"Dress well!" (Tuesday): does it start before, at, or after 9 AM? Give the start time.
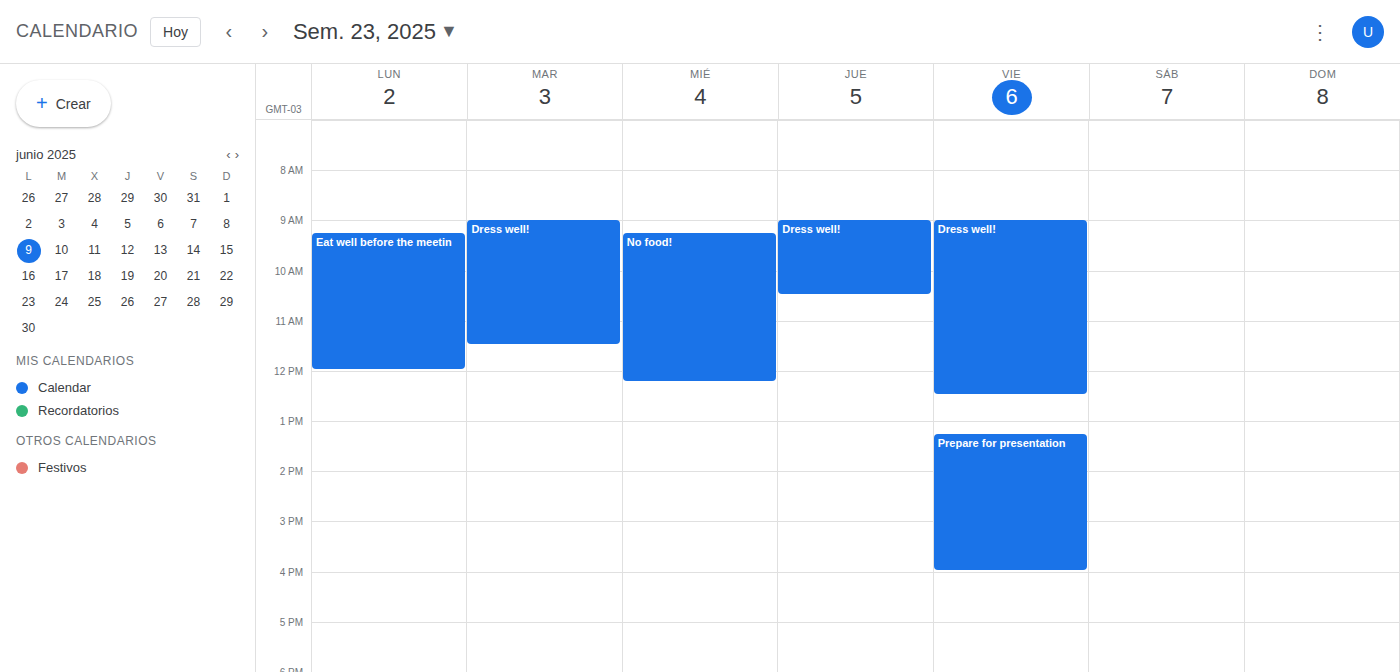
9:00 AM -- exactly at 9 AM, on the 9 AM line.